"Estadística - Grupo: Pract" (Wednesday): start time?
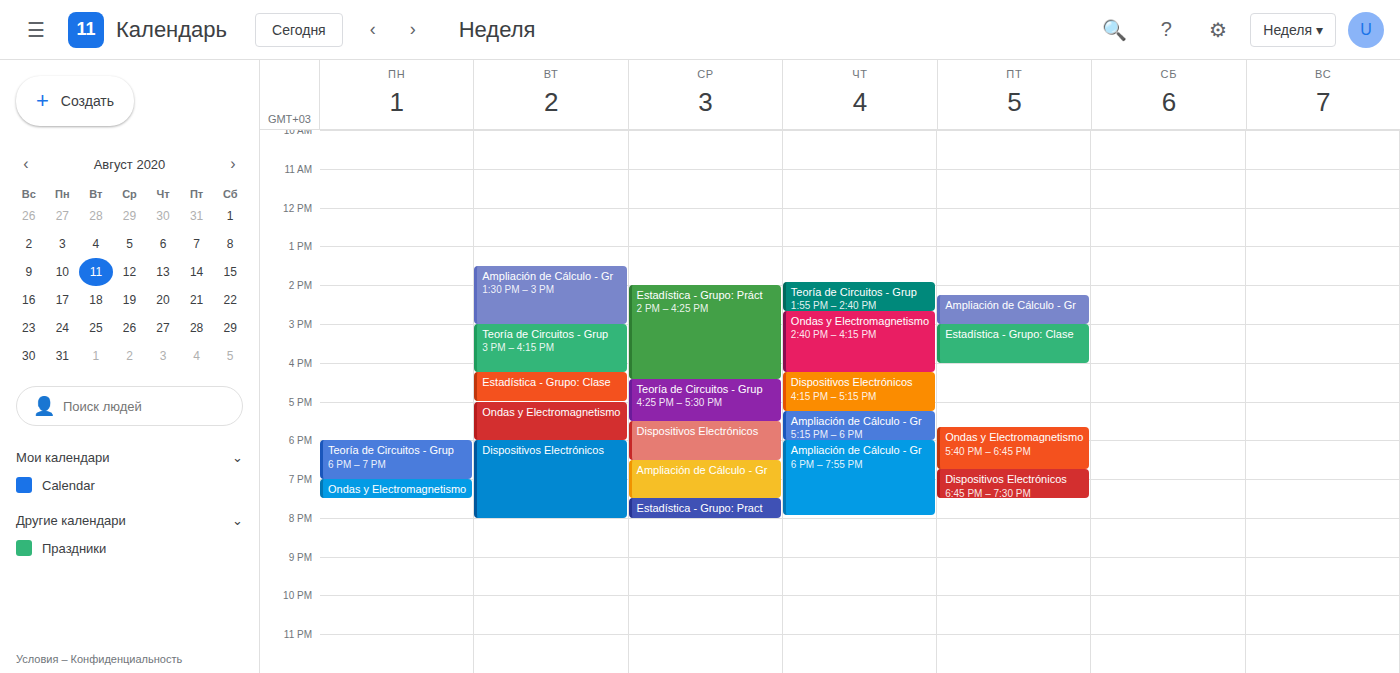
7:30 PM